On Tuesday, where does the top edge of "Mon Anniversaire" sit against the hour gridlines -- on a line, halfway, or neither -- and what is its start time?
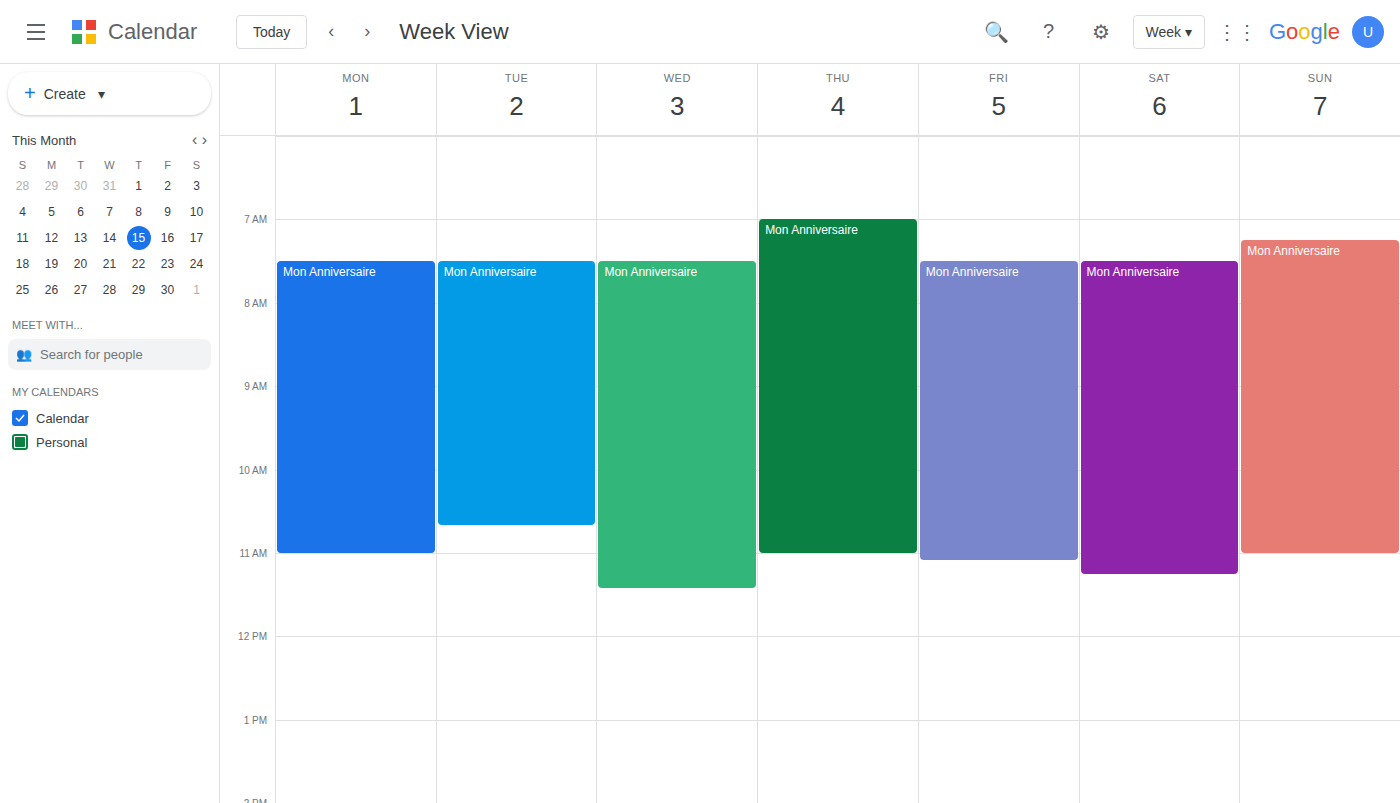
7:30 AM -- halfway between the 7 AM and 8 AM lines.